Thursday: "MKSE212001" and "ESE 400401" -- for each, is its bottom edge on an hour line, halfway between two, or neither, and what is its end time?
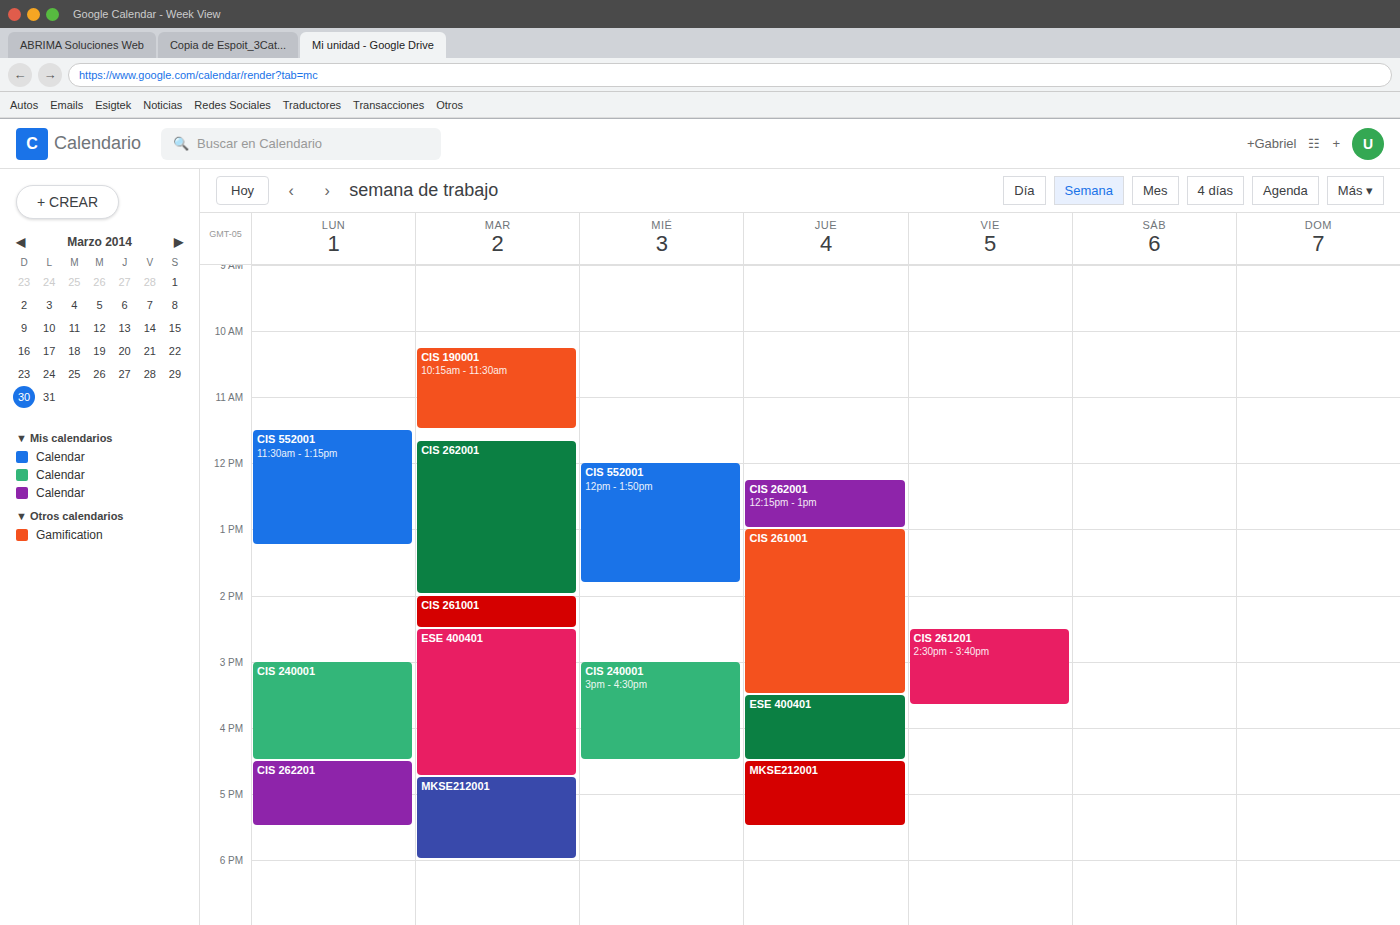
"MKSE212001": 5:30 PM, halfway between the 5 PM and 6 PM lines. "ESE 400401": 4:30 PM, halfway between the 4 PM and 5 PM lines.